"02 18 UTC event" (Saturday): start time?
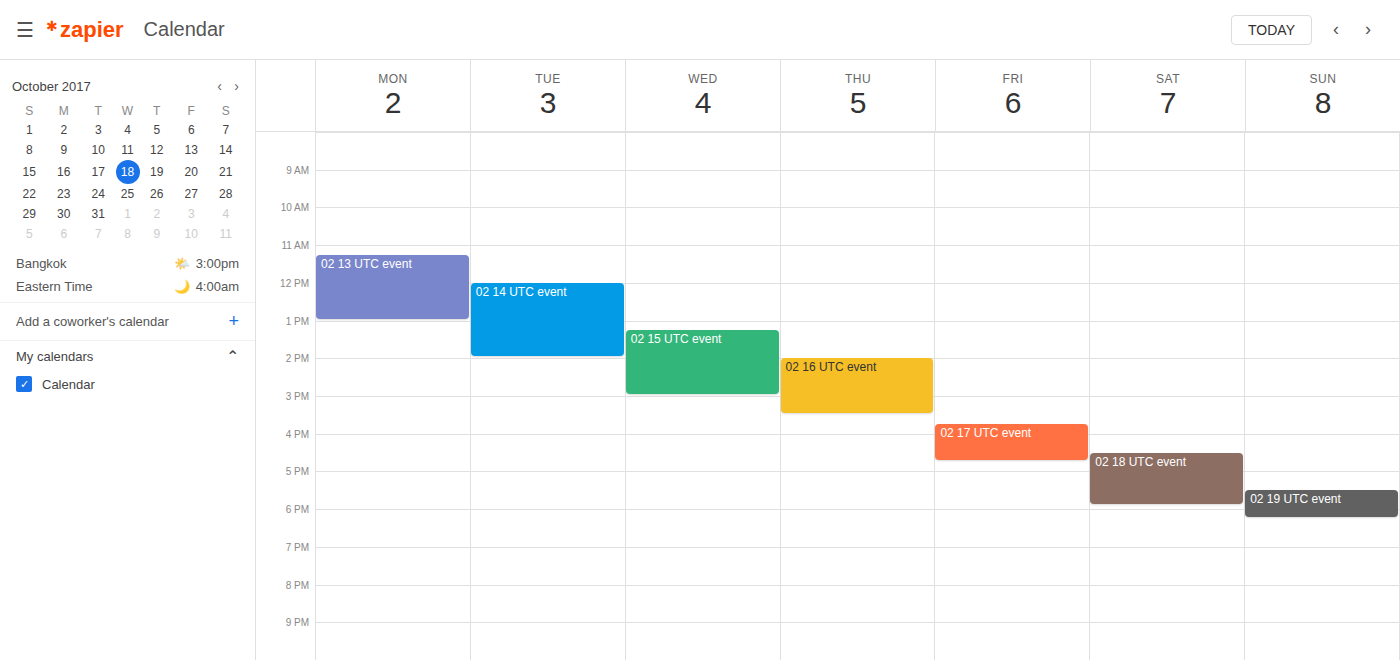
4:30 PM